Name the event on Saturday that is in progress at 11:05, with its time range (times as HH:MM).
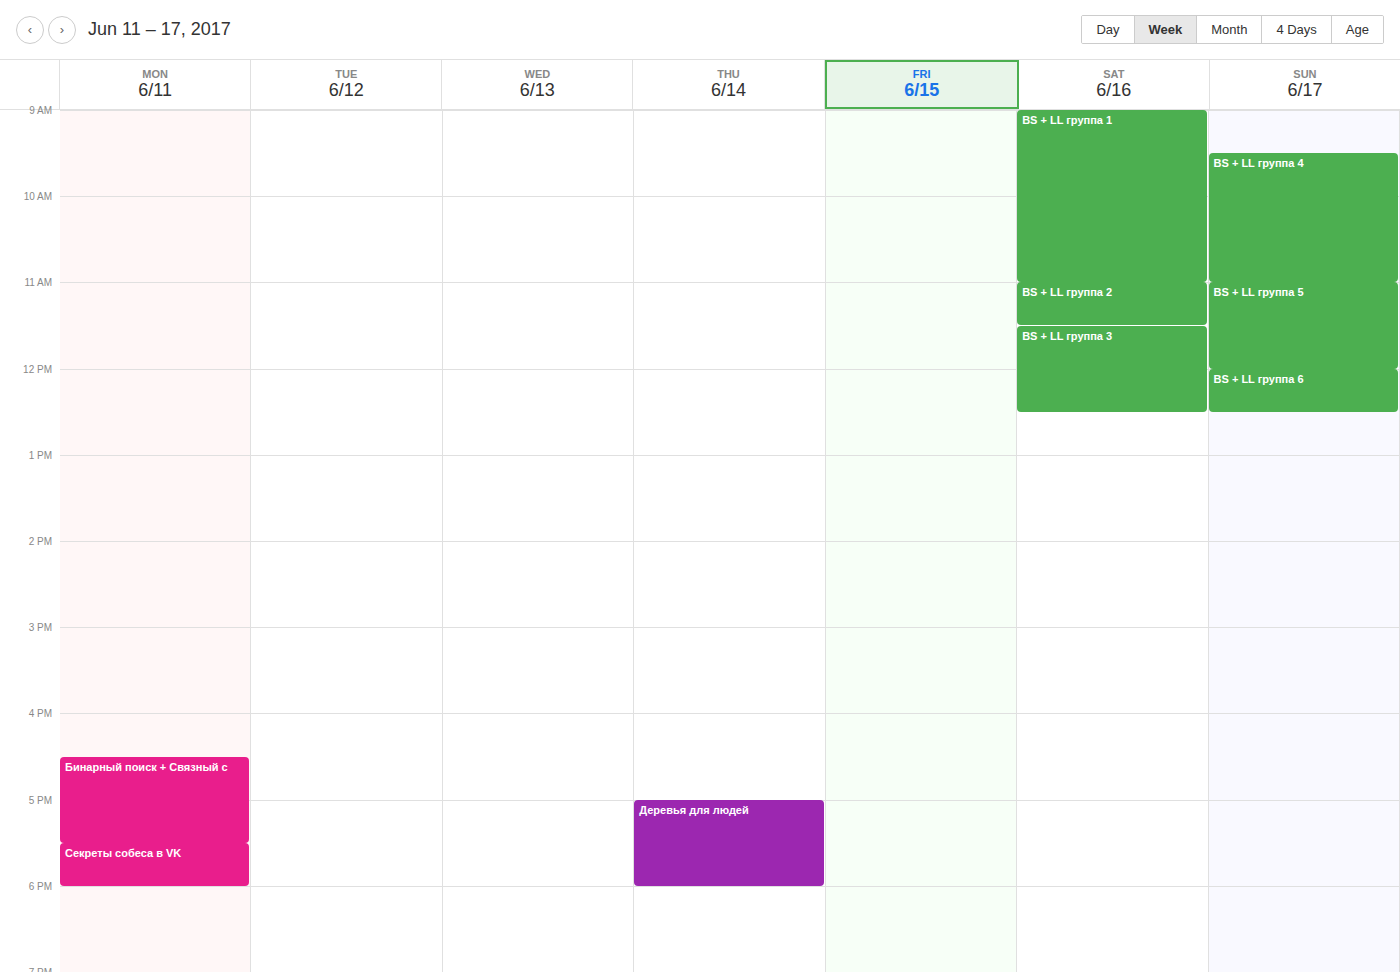
"BS + LL группа 2", 11:00 to 11:30